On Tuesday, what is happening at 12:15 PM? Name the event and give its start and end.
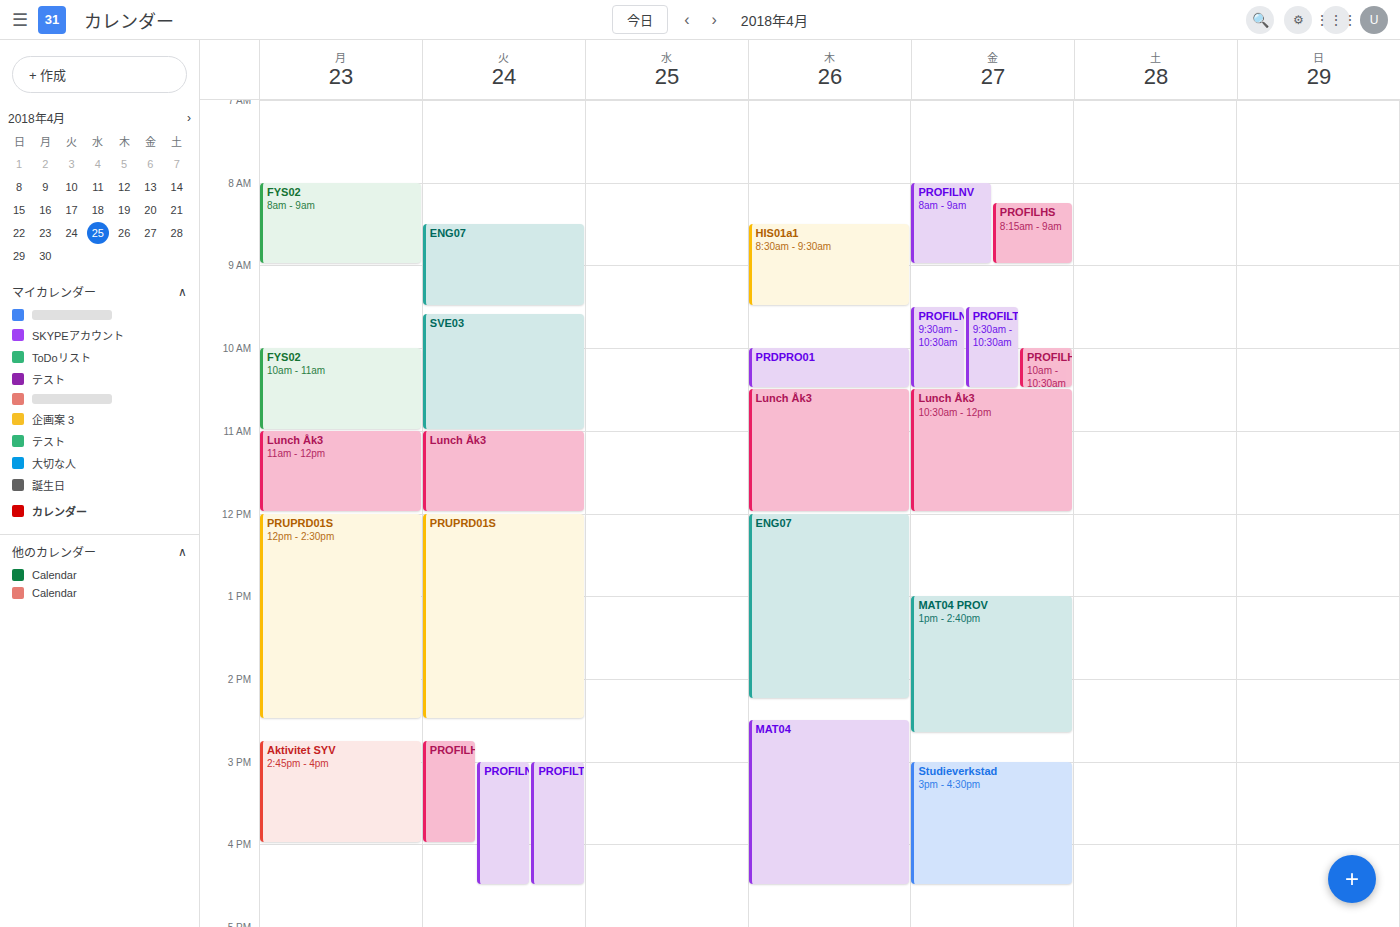
"PRUPRD01S", 12:00 PM to 2:30 PM